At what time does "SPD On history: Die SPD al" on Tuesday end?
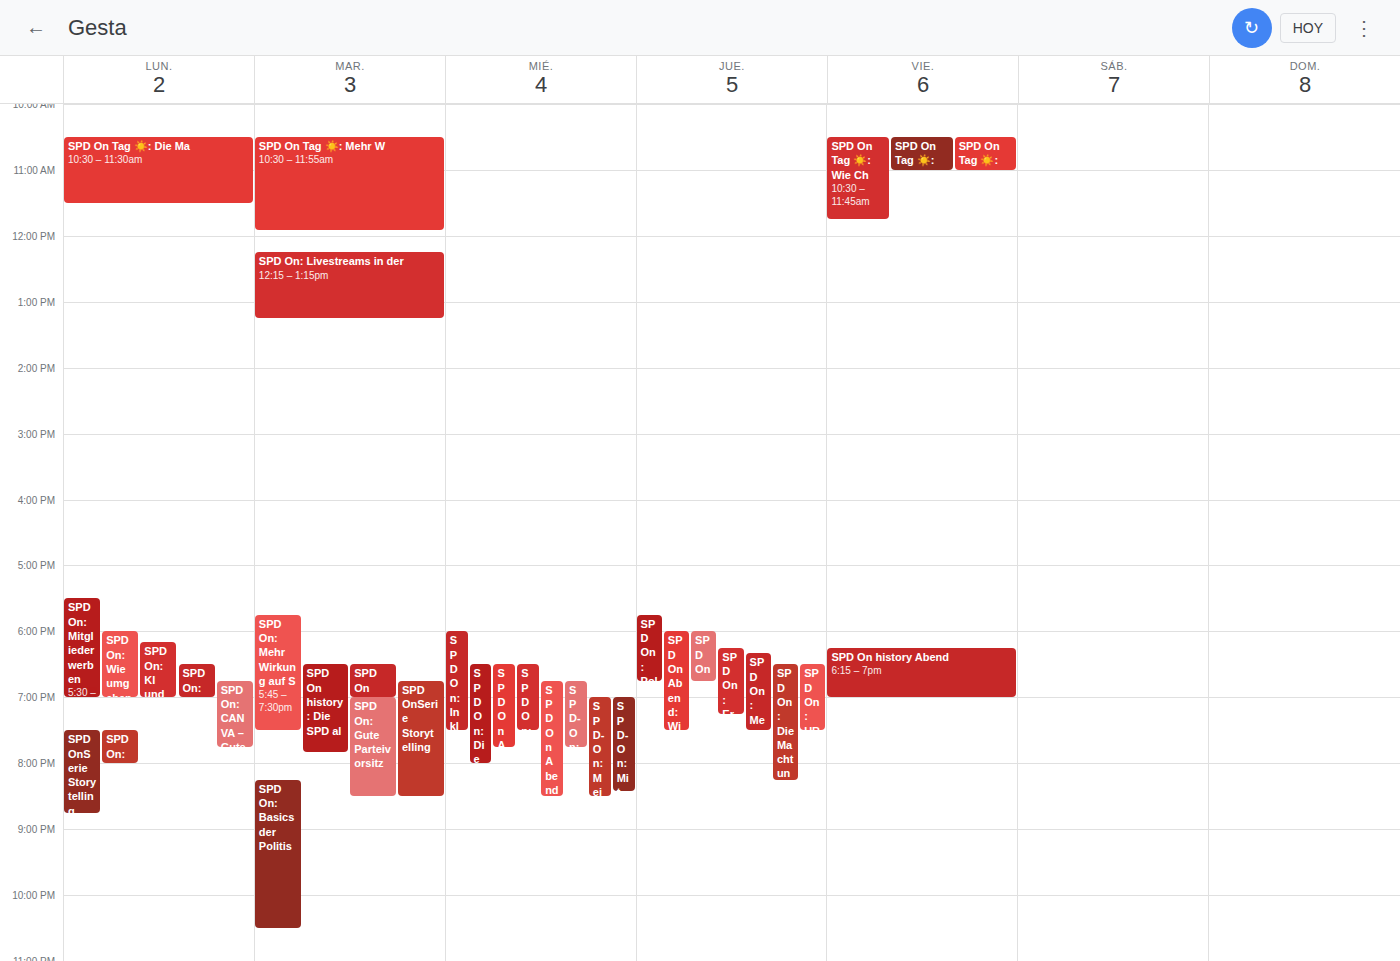
7:50 PM